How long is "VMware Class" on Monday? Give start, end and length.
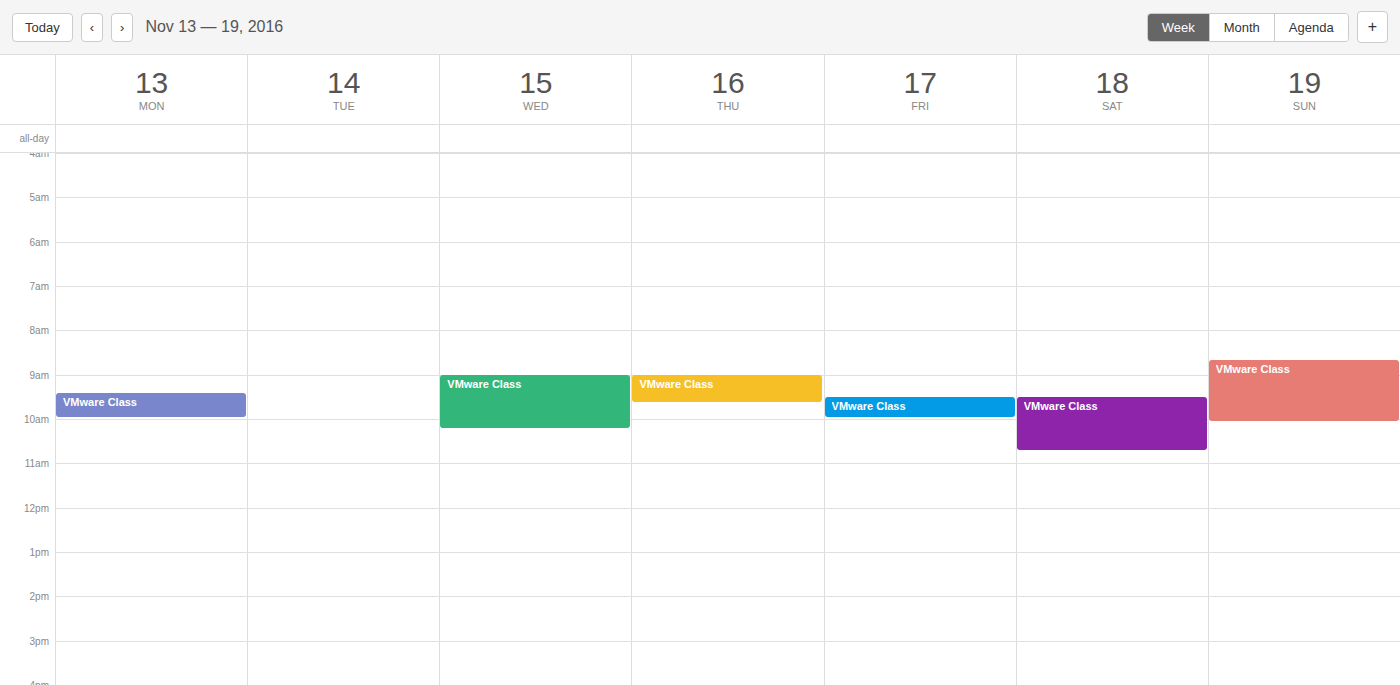
09:25 to 10:00, 35 minutes